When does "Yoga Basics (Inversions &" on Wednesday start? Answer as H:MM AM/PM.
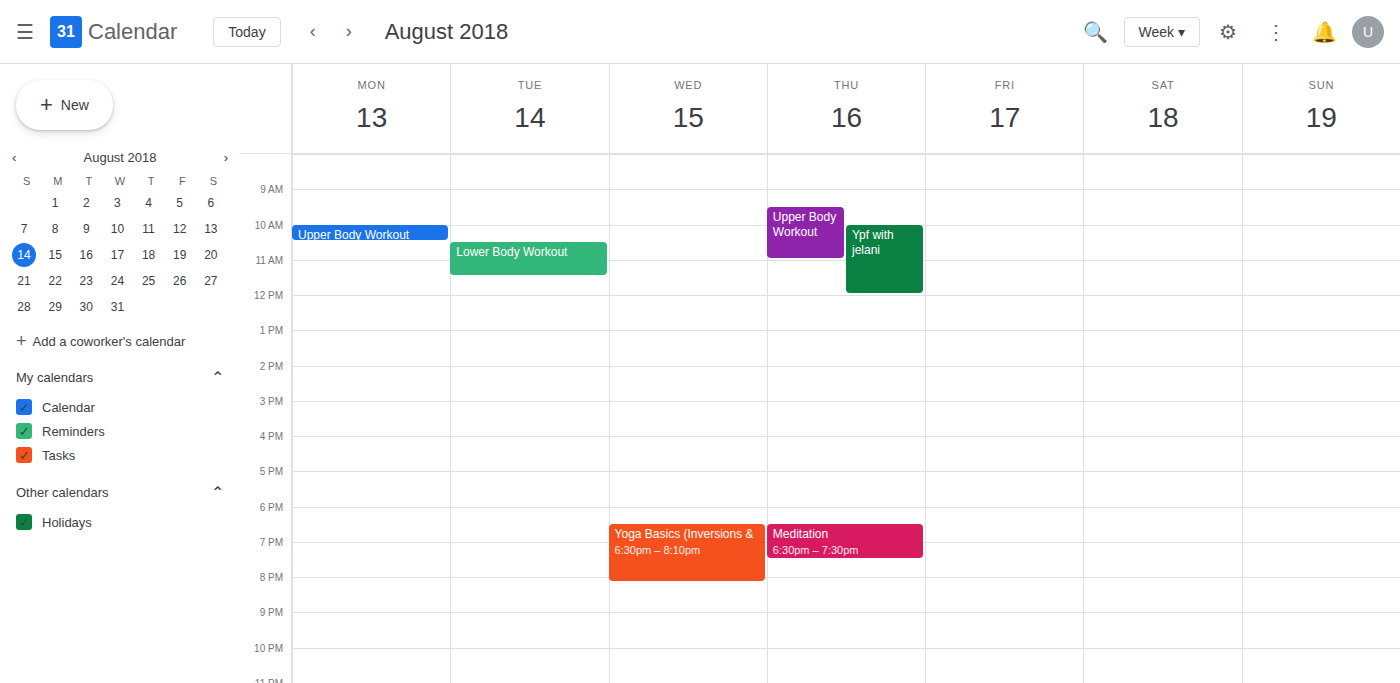
6:30 PM